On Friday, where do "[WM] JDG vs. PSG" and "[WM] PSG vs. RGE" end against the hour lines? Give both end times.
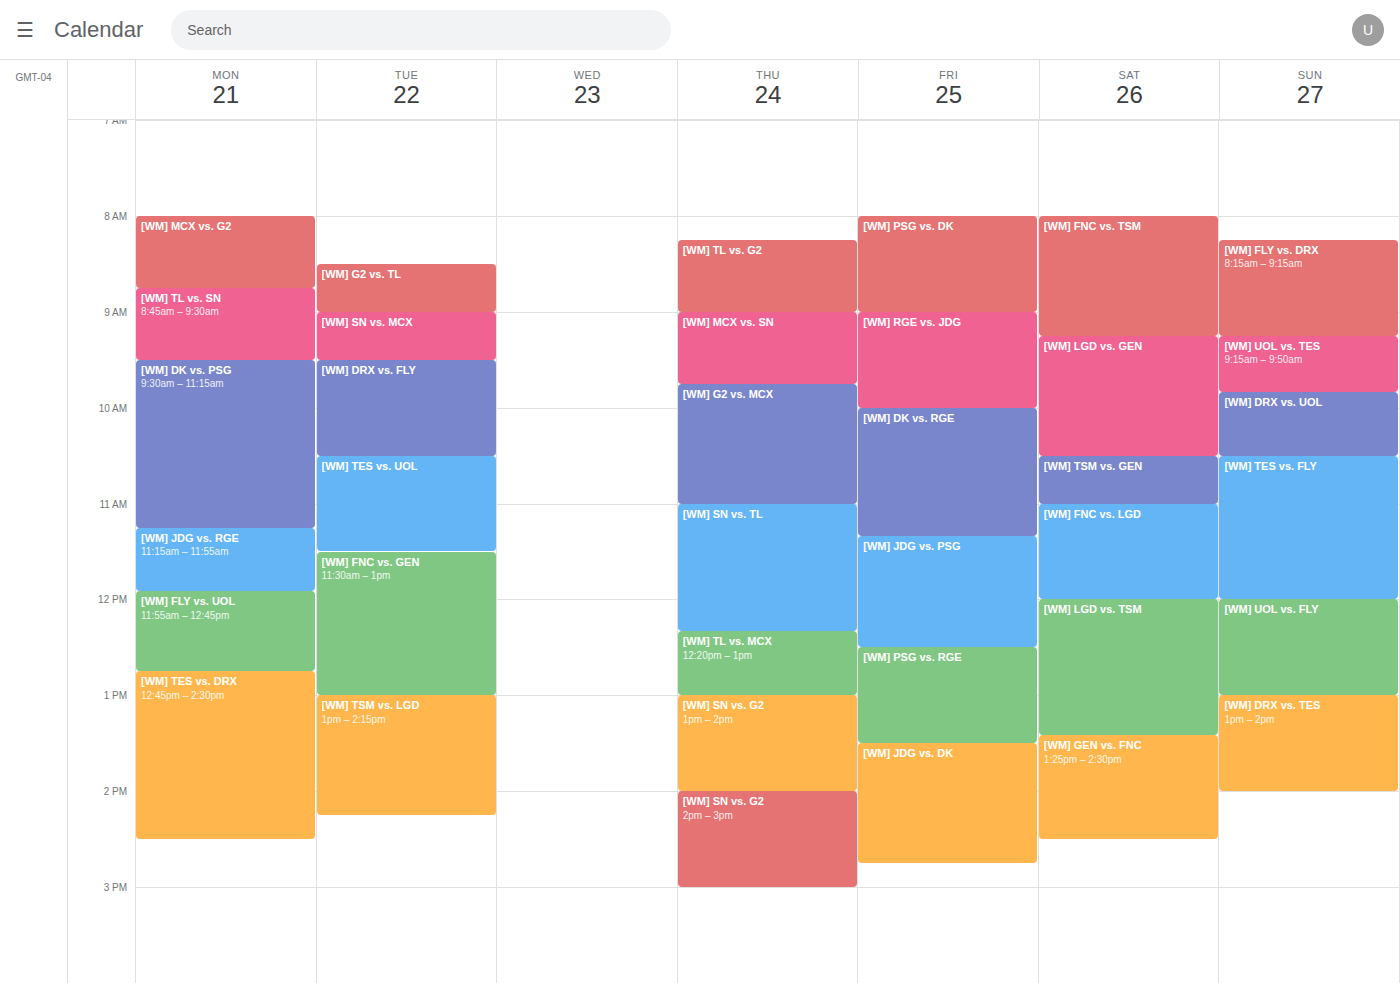
"[WM] JDG vs. PSG": 12:30 PM, halfway between the 12 PM and 1 PM lines. "[WM] PSG vs. RGE": 1:30 PM, halfway between the 1 PM and 2 PM lines.